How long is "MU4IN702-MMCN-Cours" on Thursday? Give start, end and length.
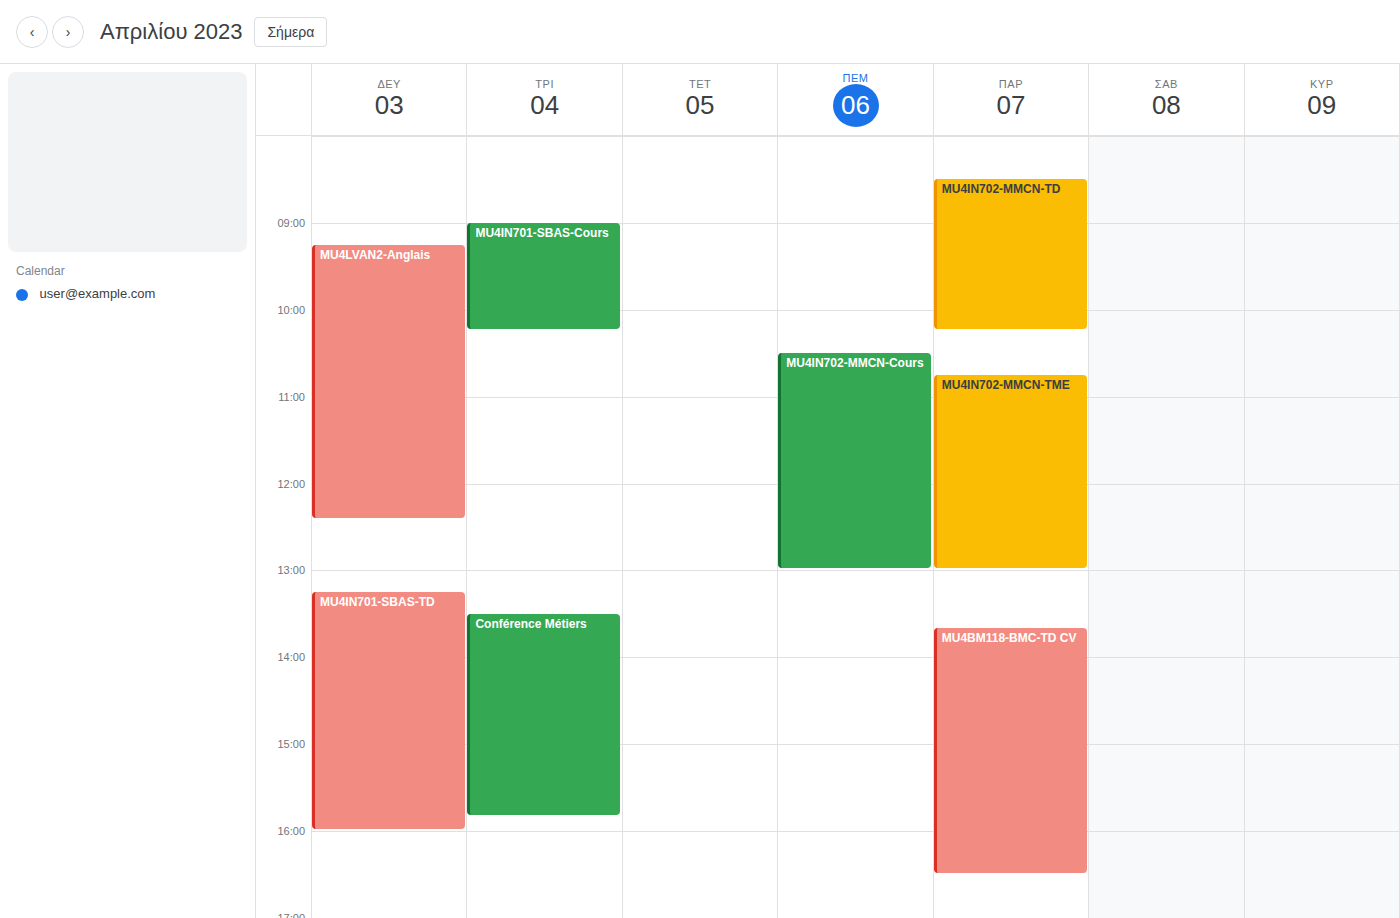
10:30 AM to 1:00 PM, 2 hours 30 minutes